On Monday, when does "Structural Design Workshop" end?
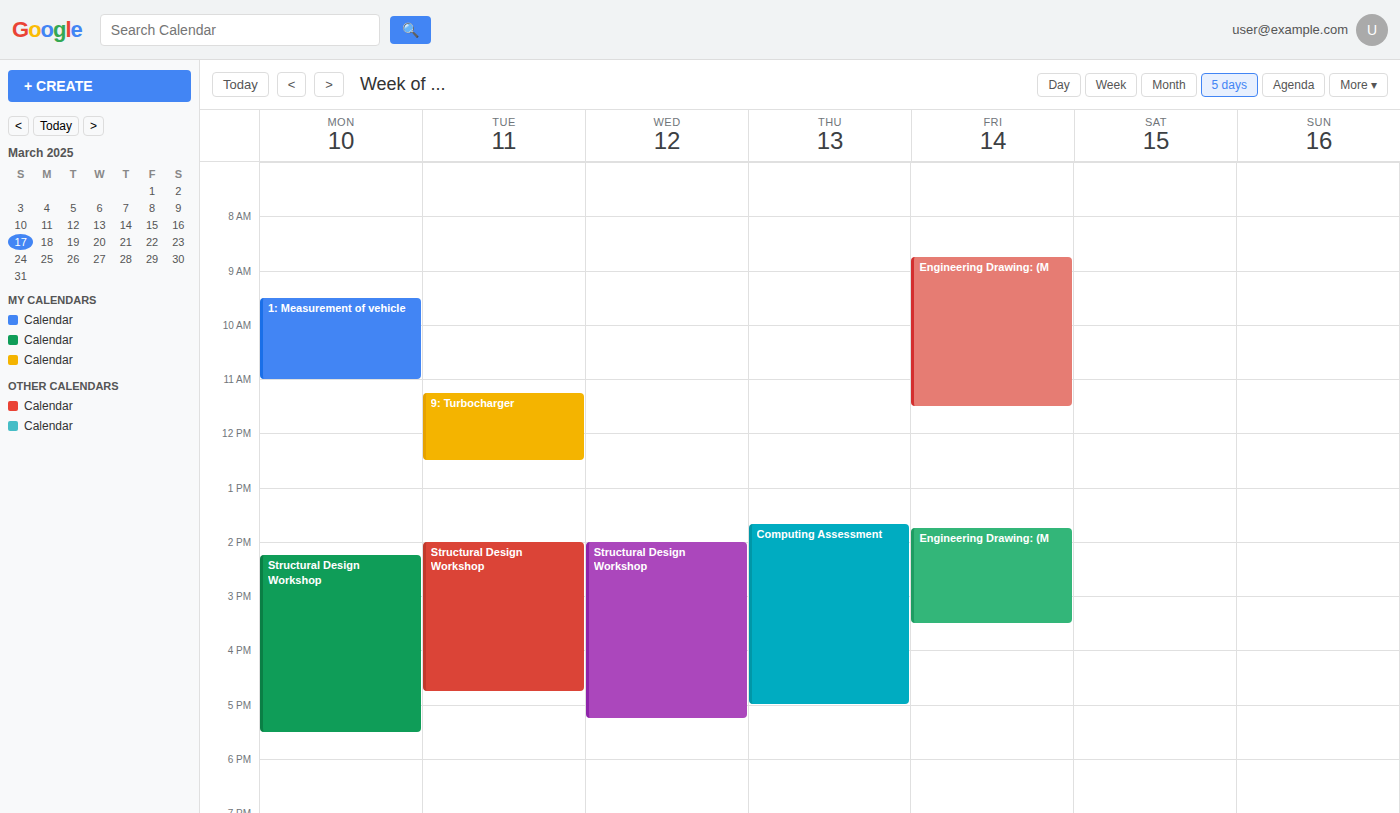
17:30